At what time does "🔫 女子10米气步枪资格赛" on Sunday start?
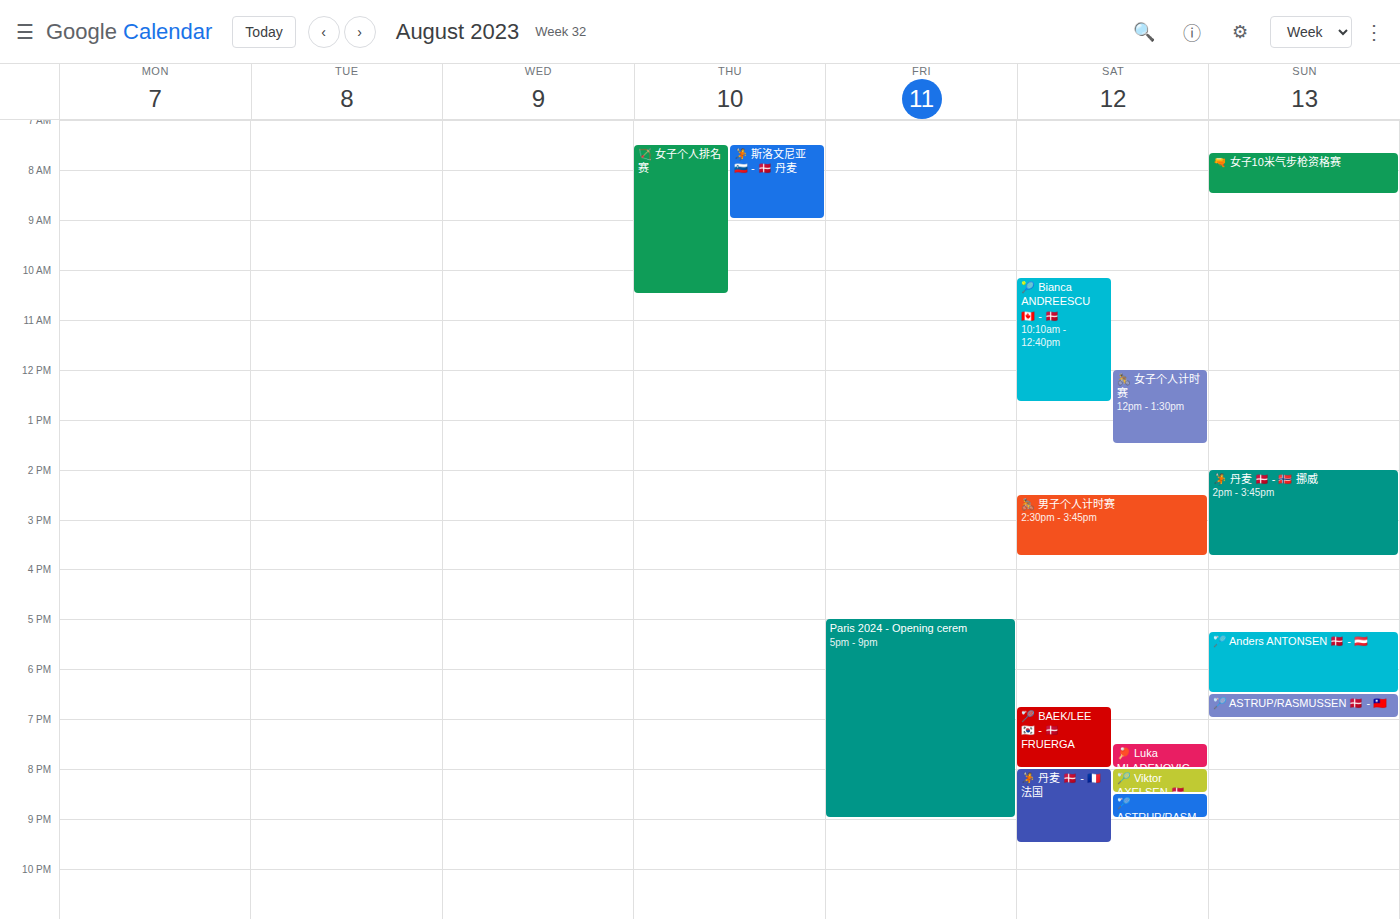
7:40 AM